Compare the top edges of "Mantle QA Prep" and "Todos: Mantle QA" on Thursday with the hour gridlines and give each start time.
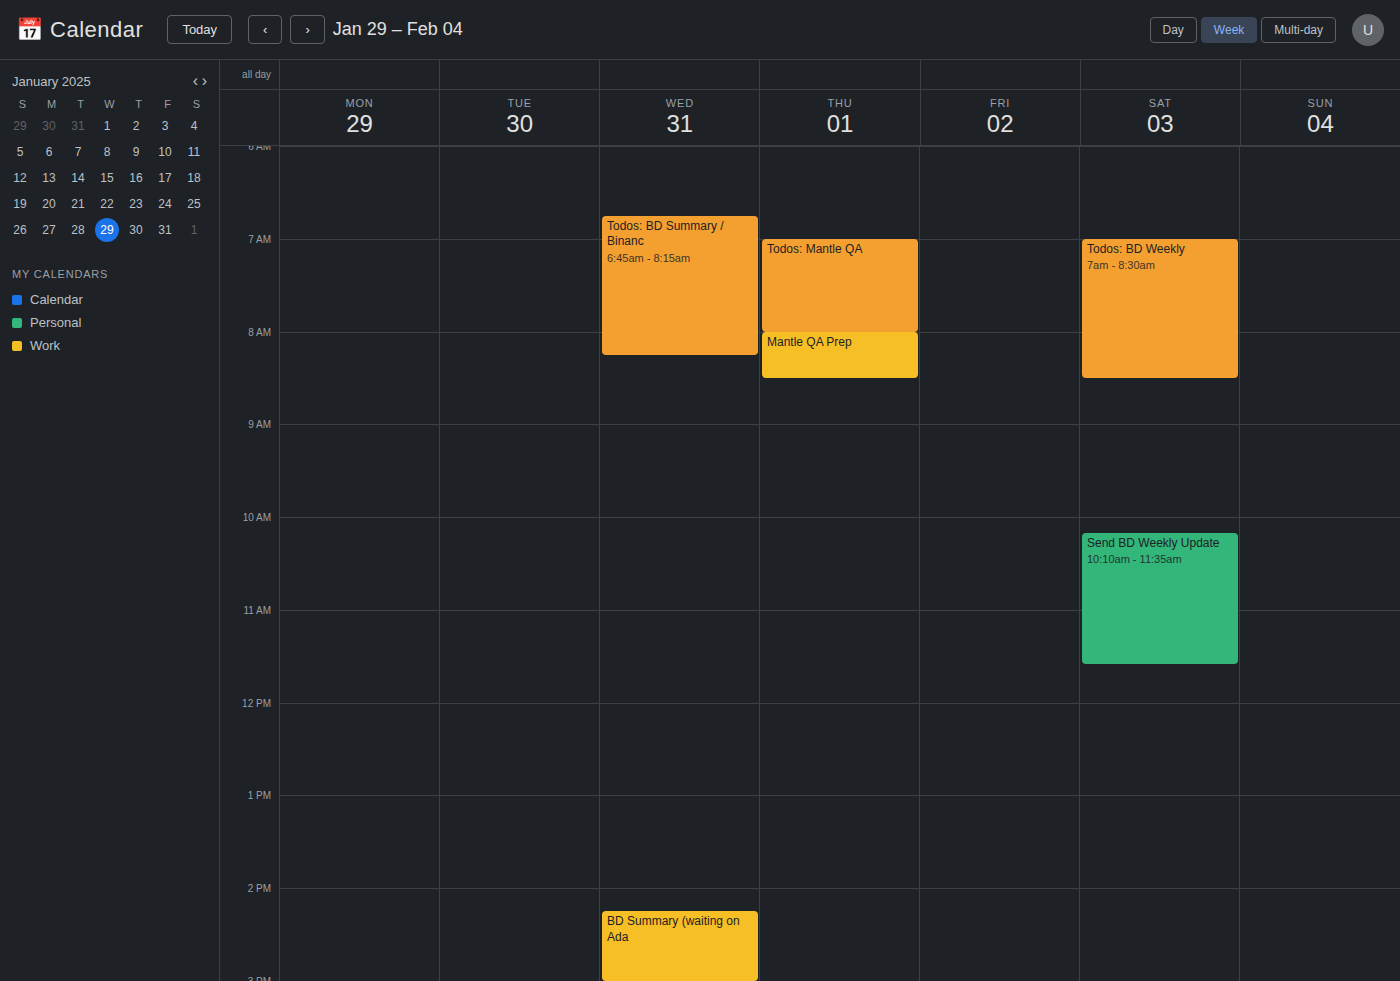
"Mantle QA Prep": 8:00 AM, exactly on the 8 AM line. "Todos: Mantle QA": 7:00 AM, exactly on the 7 AM line.